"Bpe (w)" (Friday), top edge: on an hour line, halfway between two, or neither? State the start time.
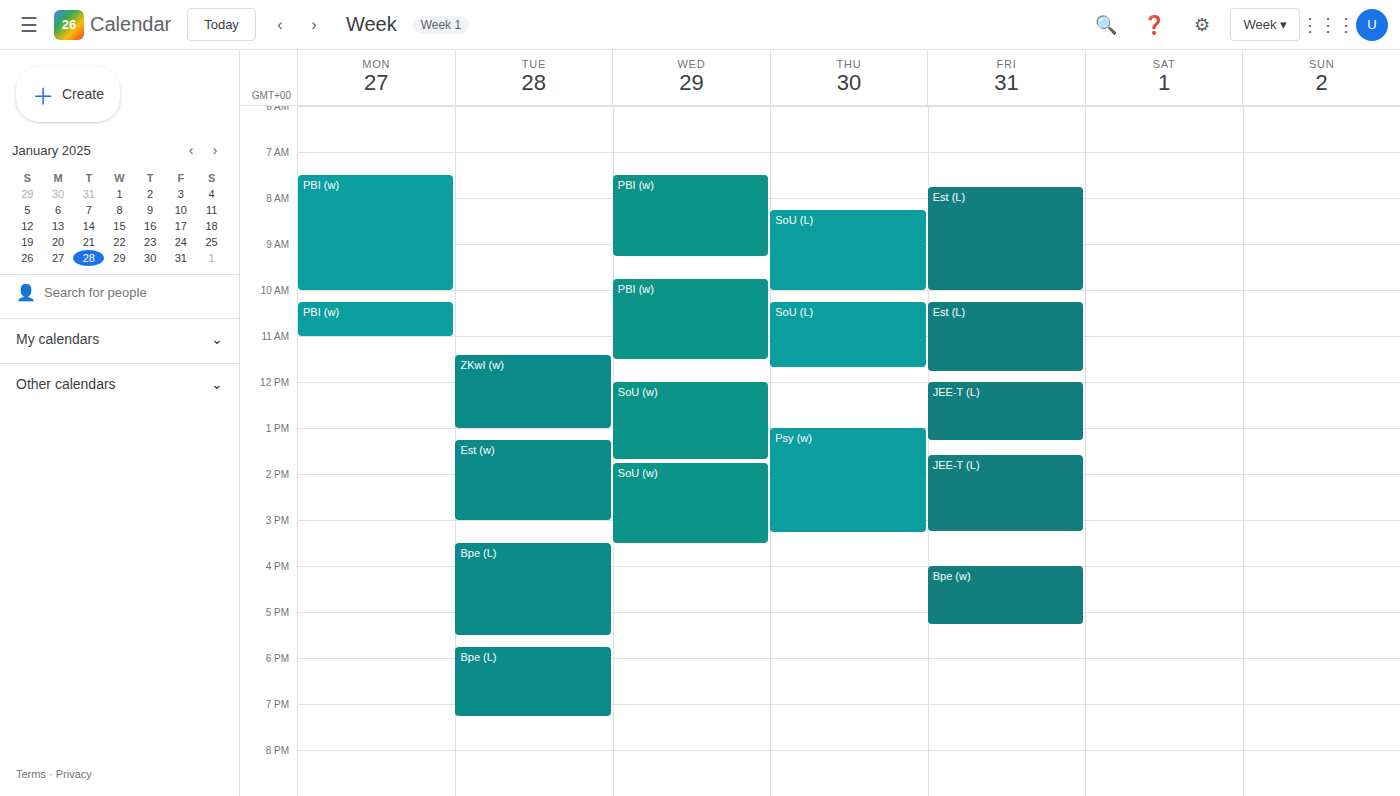
4:00 PM -- exactly on the 4 PM line.